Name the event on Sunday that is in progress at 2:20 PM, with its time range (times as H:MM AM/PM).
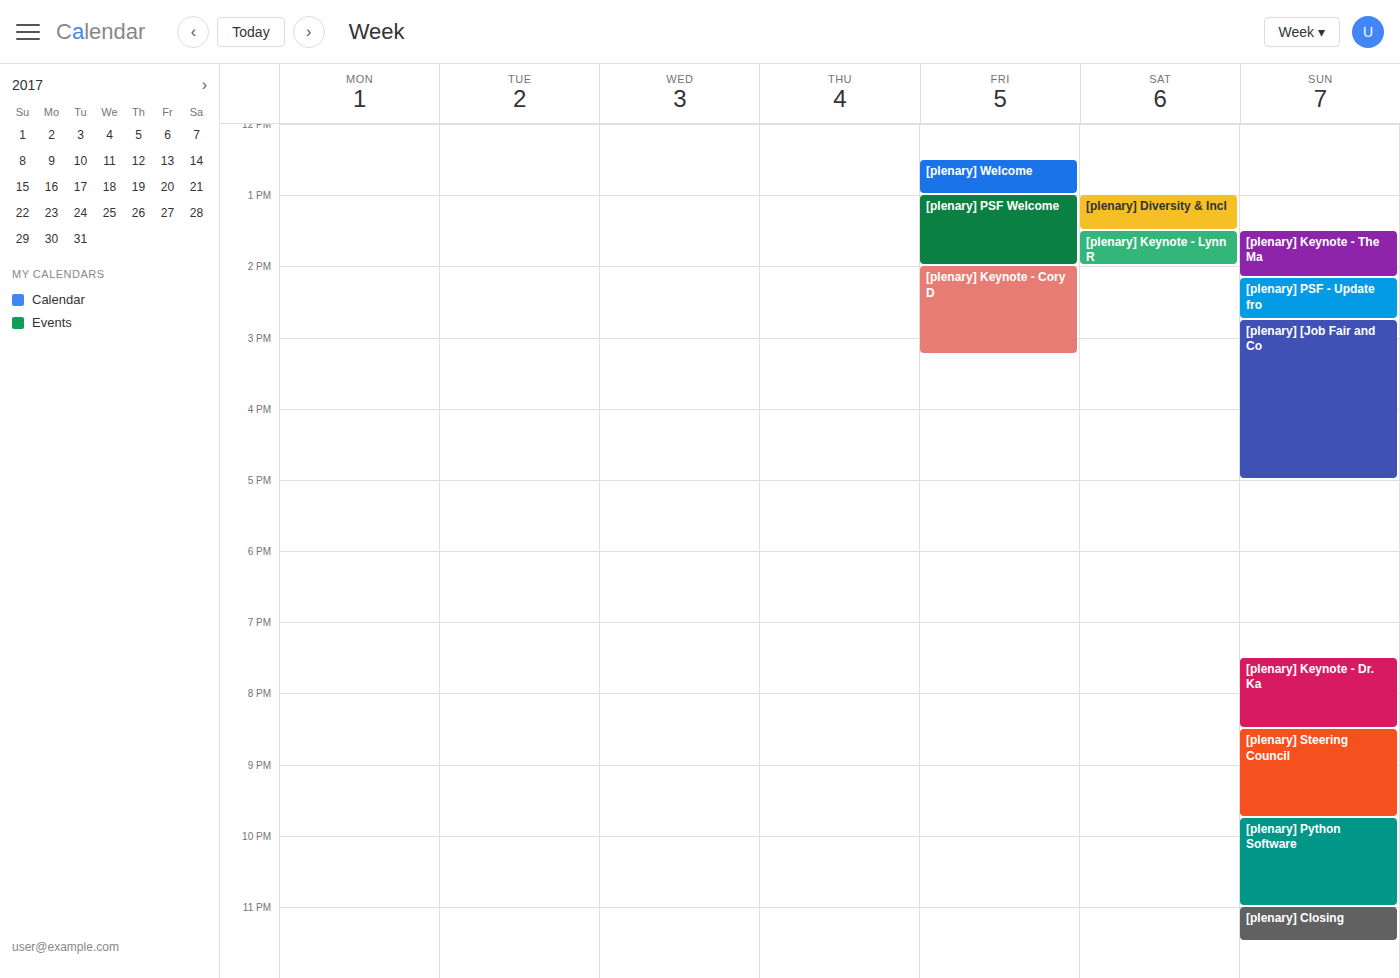
"[plenary] PSF - Update fro", 2:10 PM to 2:45 PM